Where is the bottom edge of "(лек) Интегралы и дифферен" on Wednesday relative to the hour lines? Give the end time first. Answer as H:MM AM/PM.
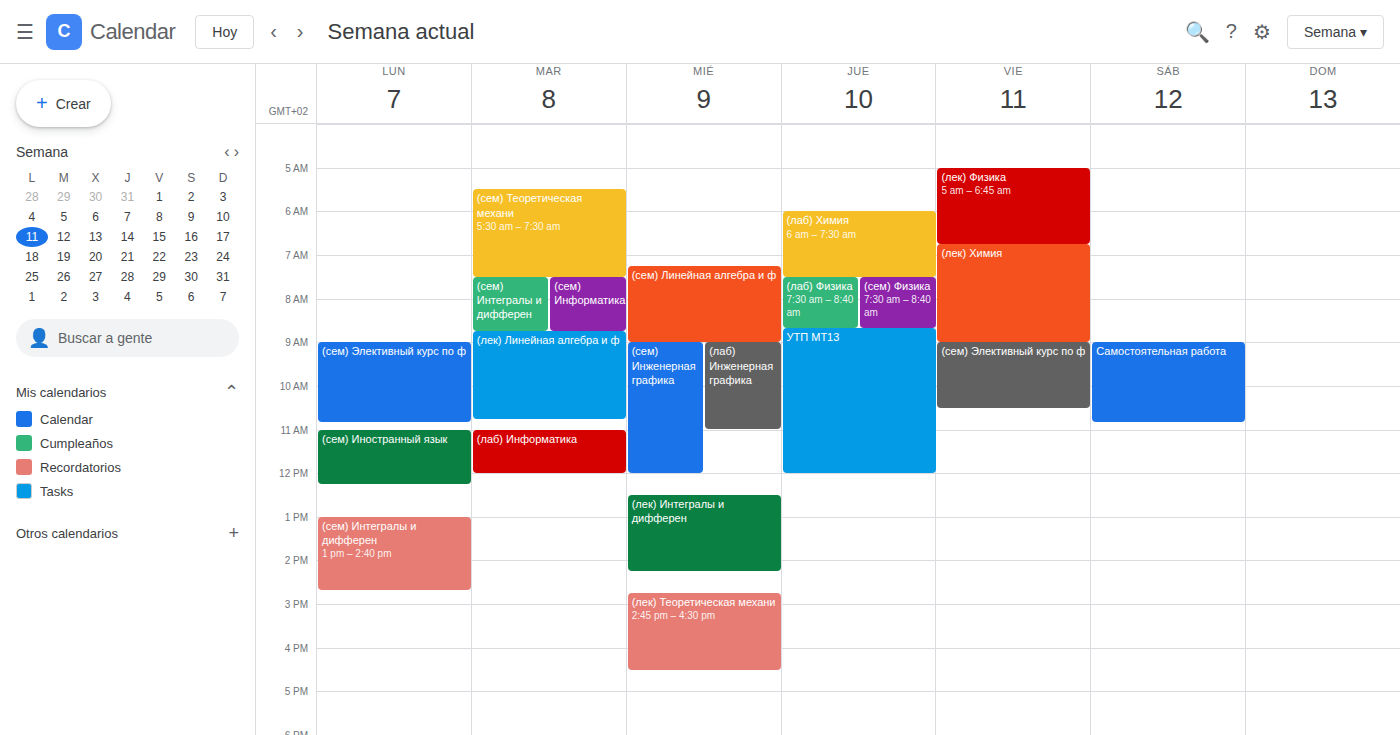
2:15 PM -- neither: a quarter of the way from the 2 PM line to the 3 PM line.